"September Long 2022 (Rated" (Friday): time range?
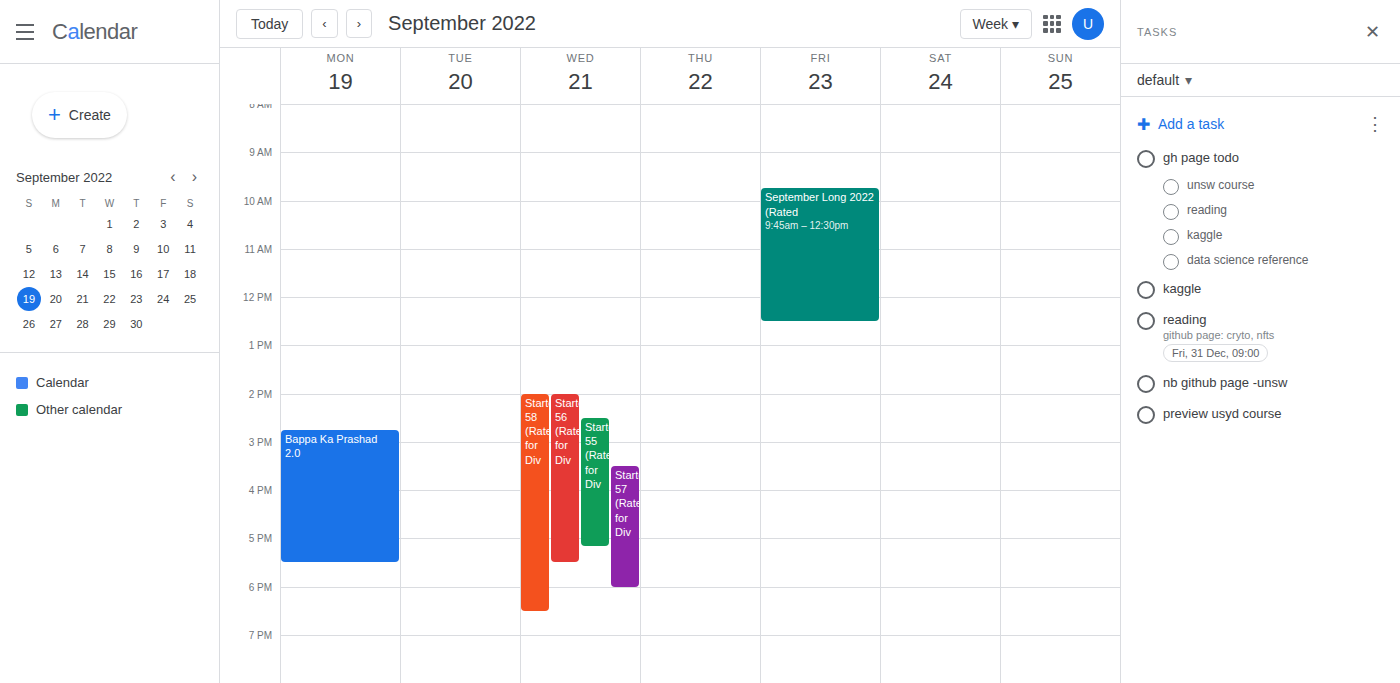
9:45 AM to 12:30 PM